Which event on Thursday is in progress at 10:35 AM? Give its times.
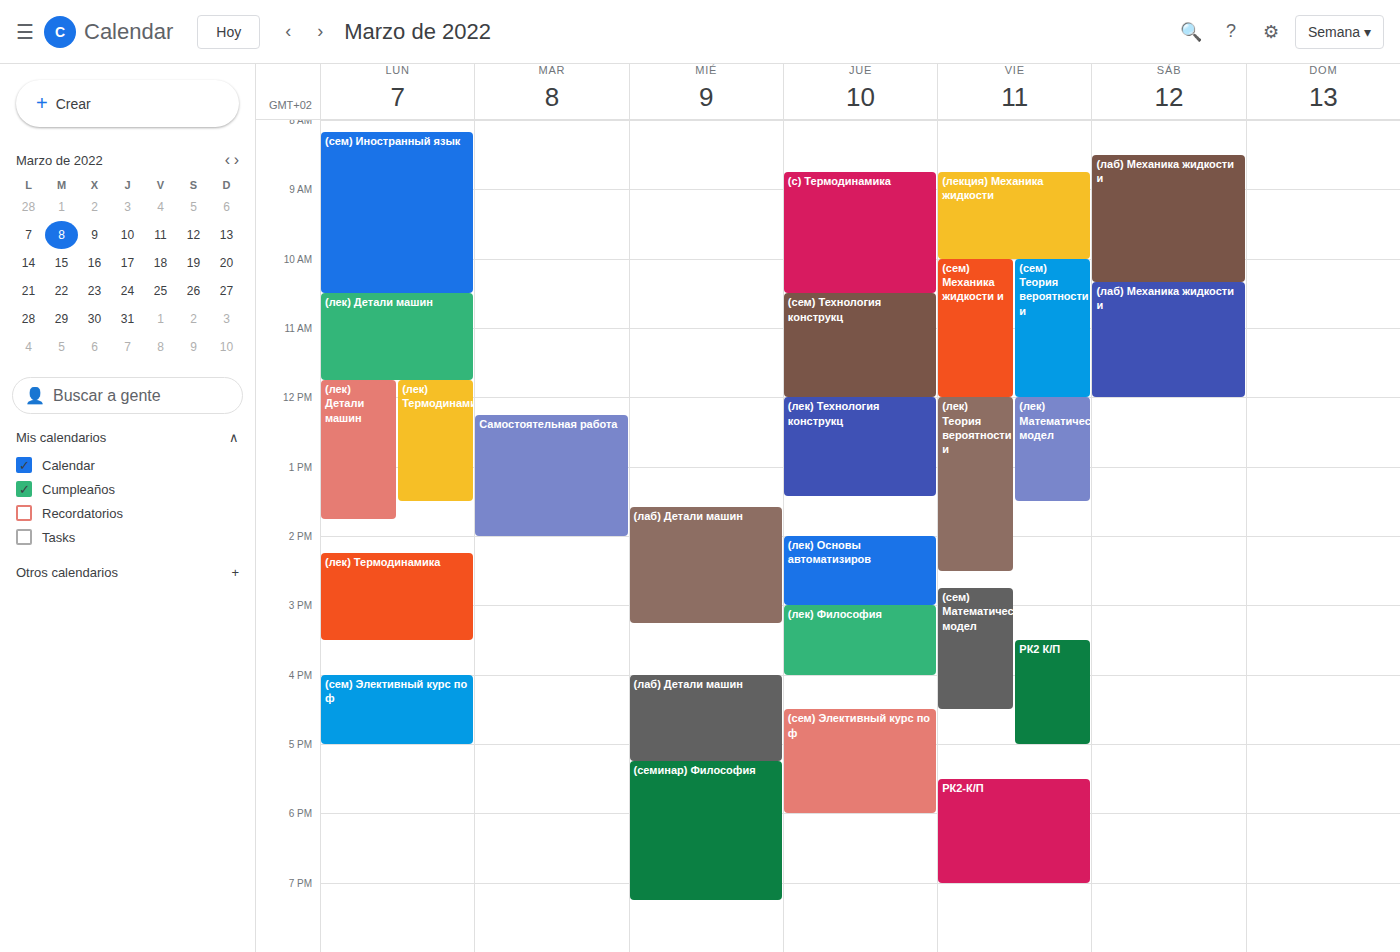
"(сем) Технология конструкц", 10:30 AM to 12:00 PM